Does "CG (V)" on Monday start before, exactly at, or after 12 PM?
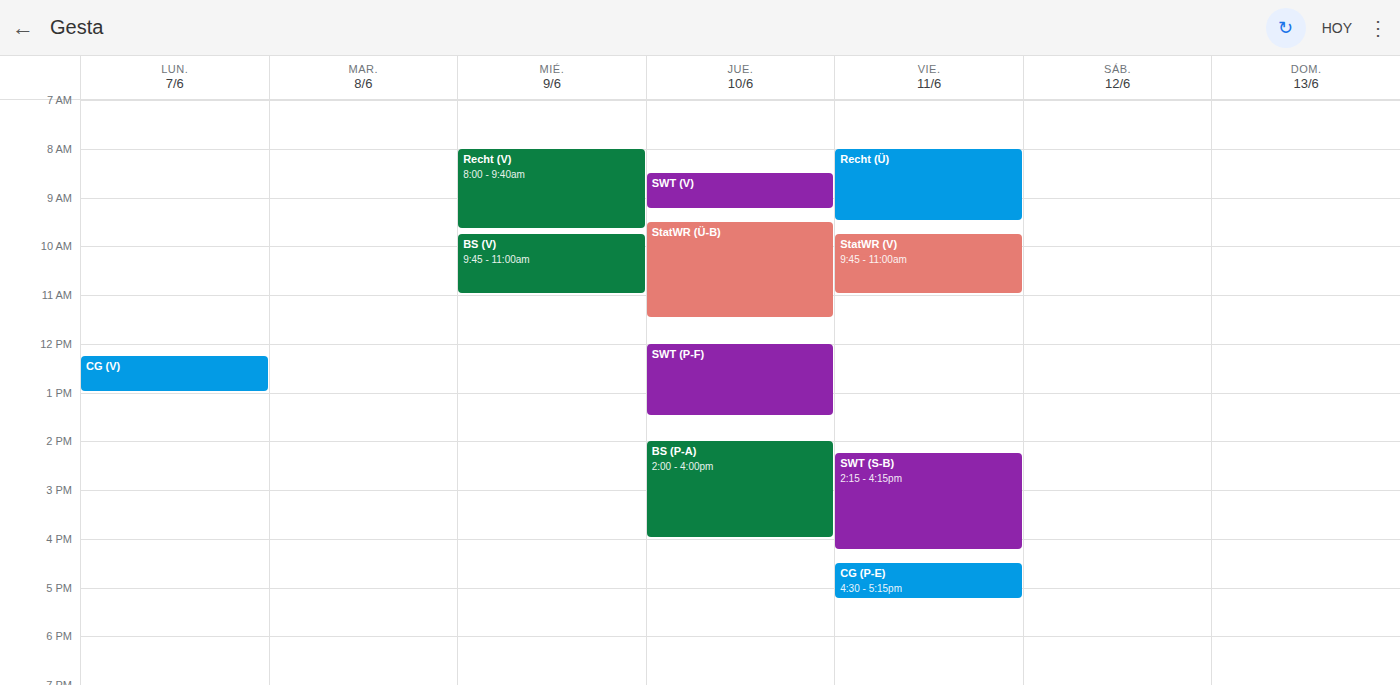
12:15 PM -- after 12 PM, 15 minutes below the 12 PM line.